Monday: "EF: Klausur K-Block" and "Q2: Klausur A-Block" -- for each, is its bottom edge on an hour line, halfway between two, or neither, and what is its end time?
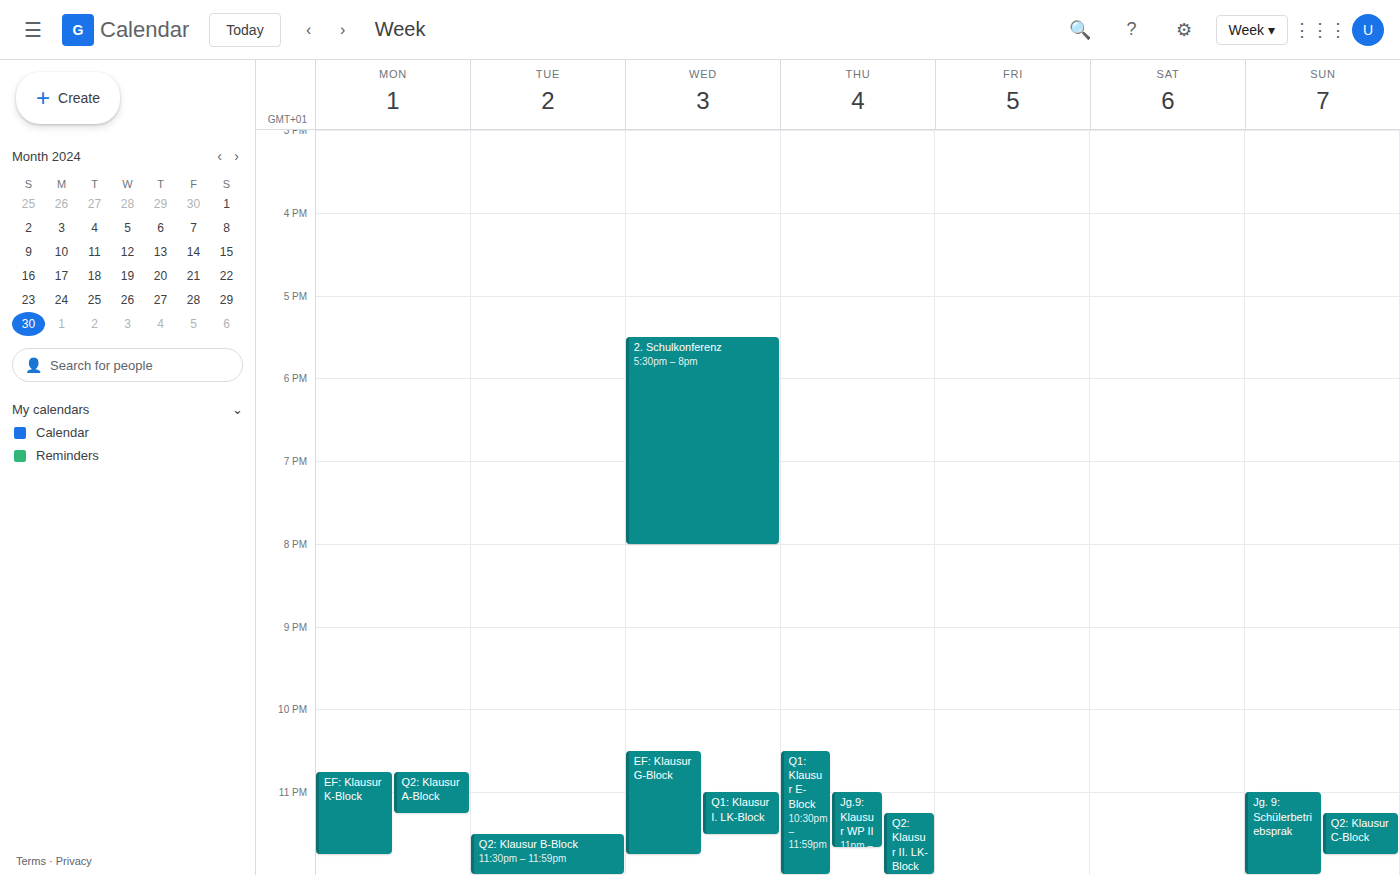
"EF: Klausur K-Block": 11:45 PM, neither: three quarters of the way from the 11 PM line to the 12 AM line. "Q2: Klausur A-Block": 11:15 PM, neither: a quarter of the way from the 11 PM line to the 12 AM line.